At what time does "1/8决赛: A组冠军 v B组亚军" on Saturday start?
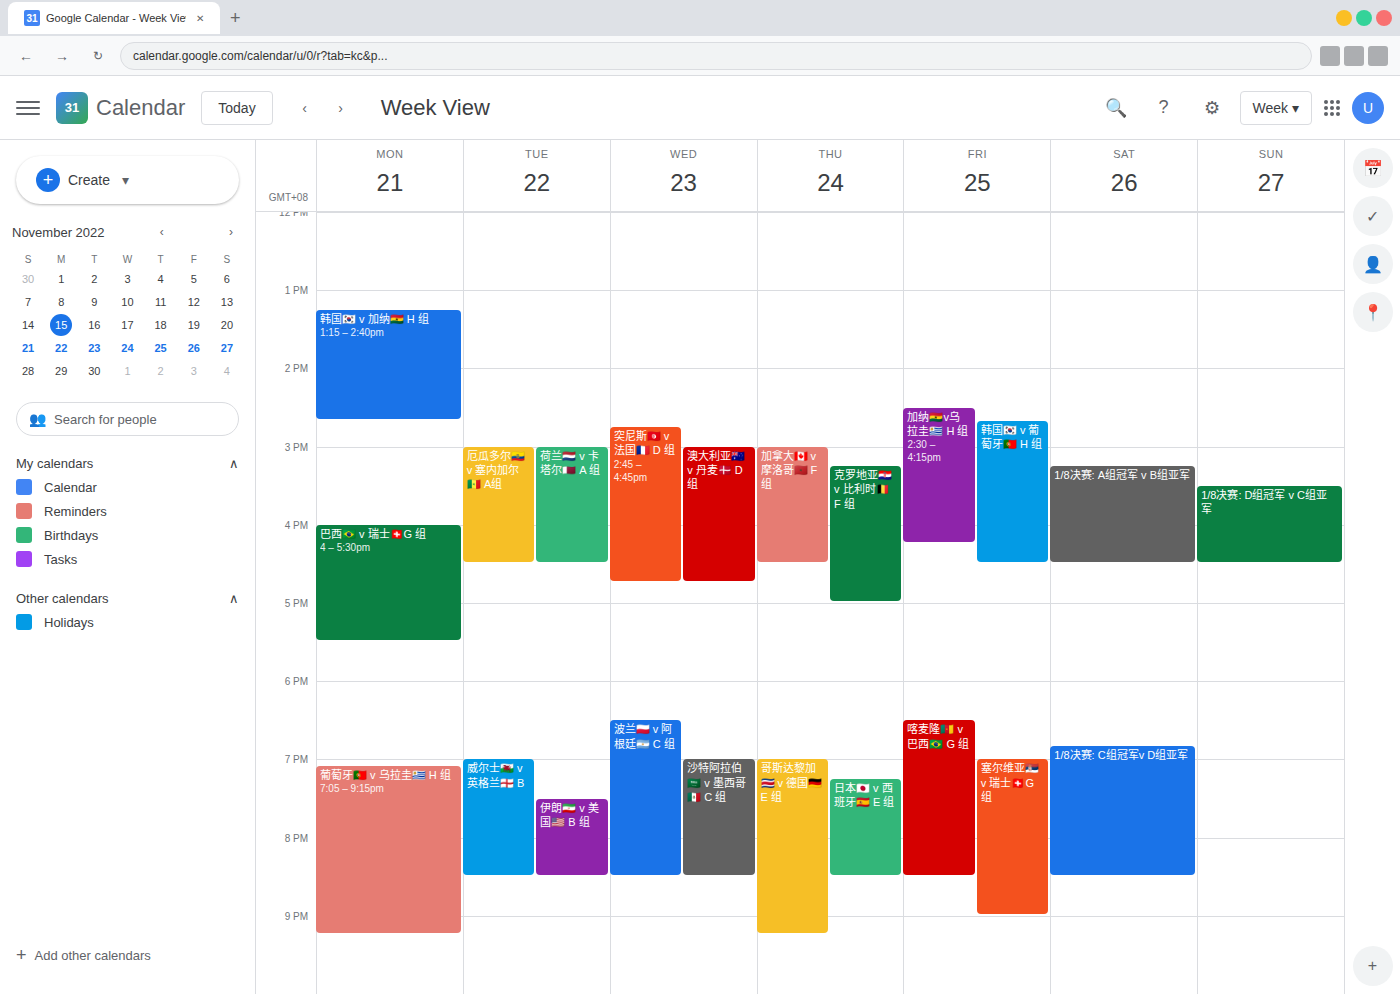
3:15 PM